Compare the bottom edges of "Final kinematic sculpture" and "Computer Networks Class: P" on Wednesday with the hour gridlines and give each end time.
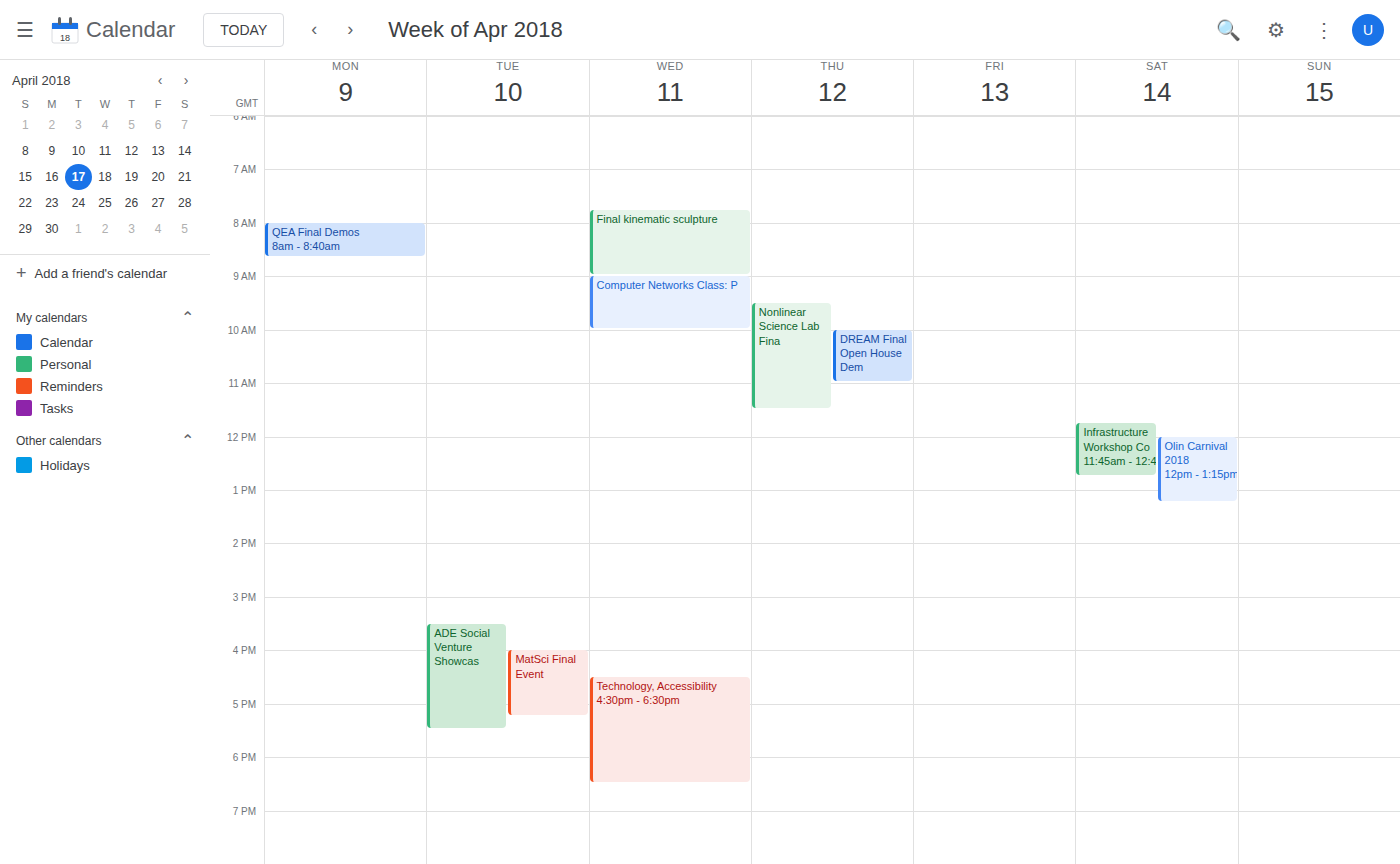
"Final kinematic sculpture": 9:00 AM, exactly on the 9 AM line. "Computer Networks Class: P": 10:00 AM, exactly on the 10 AM line.